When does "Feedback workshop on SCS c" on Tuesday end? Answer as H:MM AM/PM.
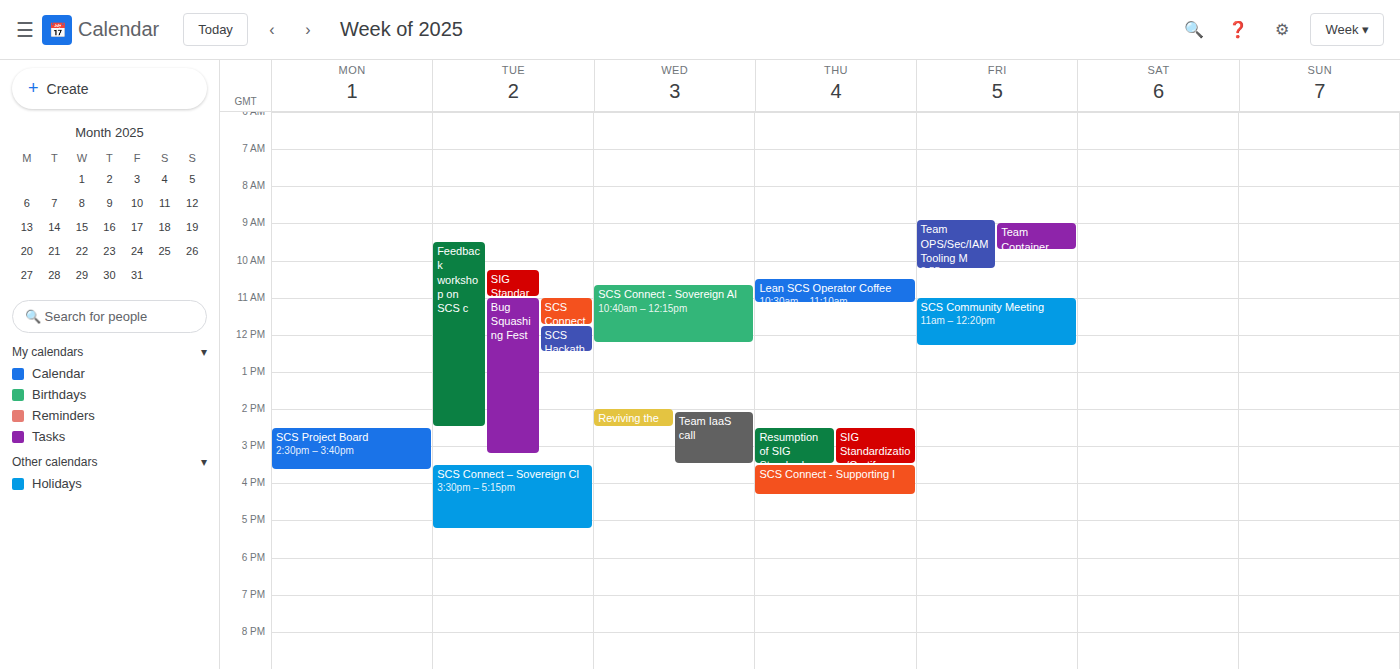
2:30 PM